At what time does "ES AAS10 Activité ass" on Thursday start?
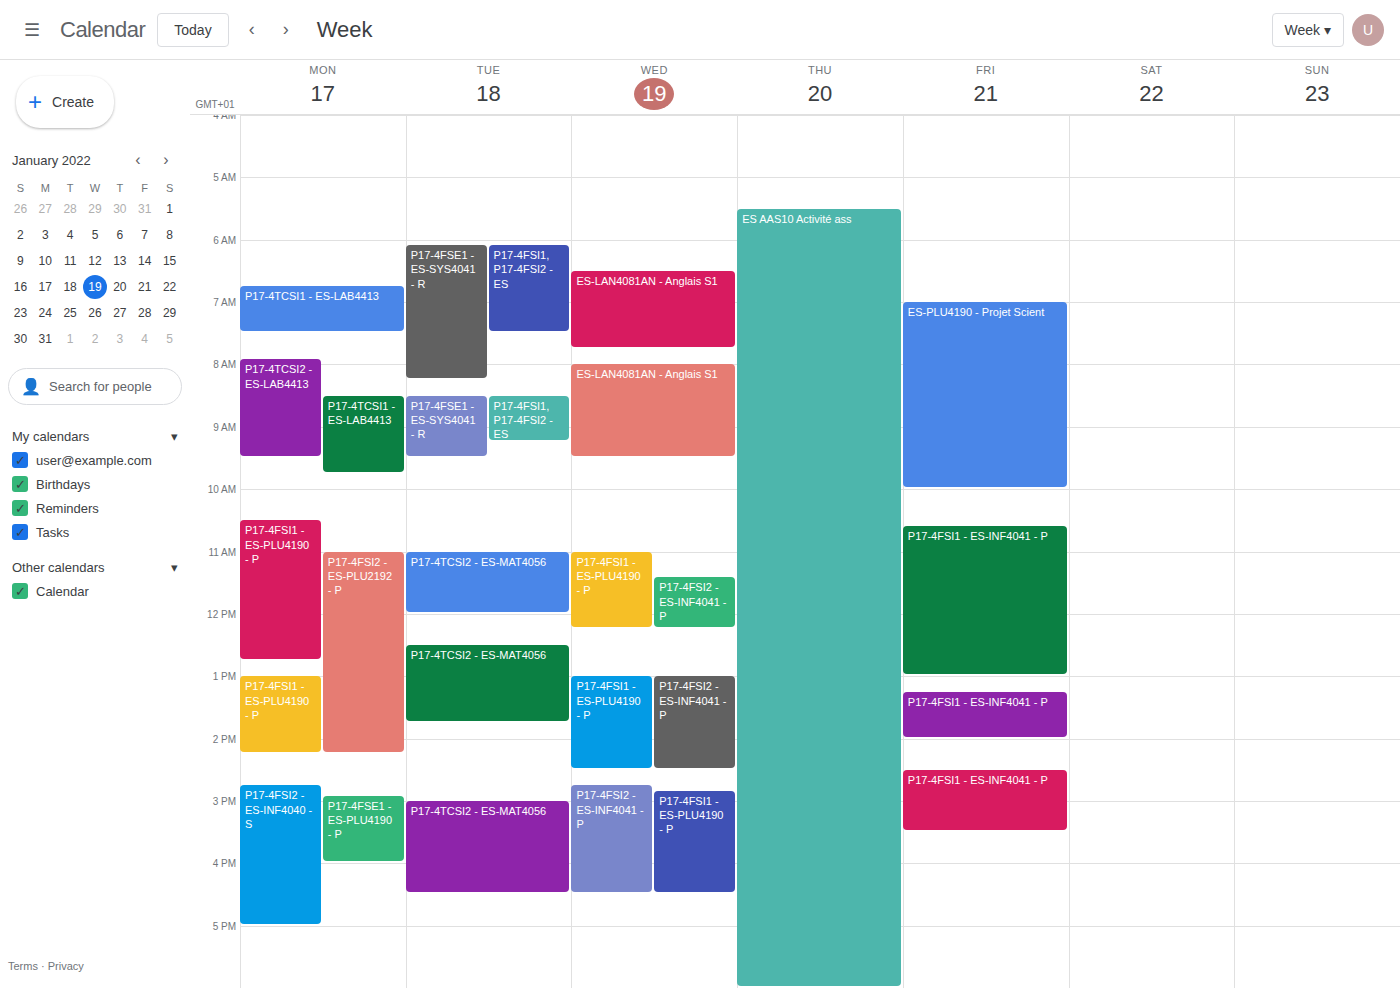
5:30 AM